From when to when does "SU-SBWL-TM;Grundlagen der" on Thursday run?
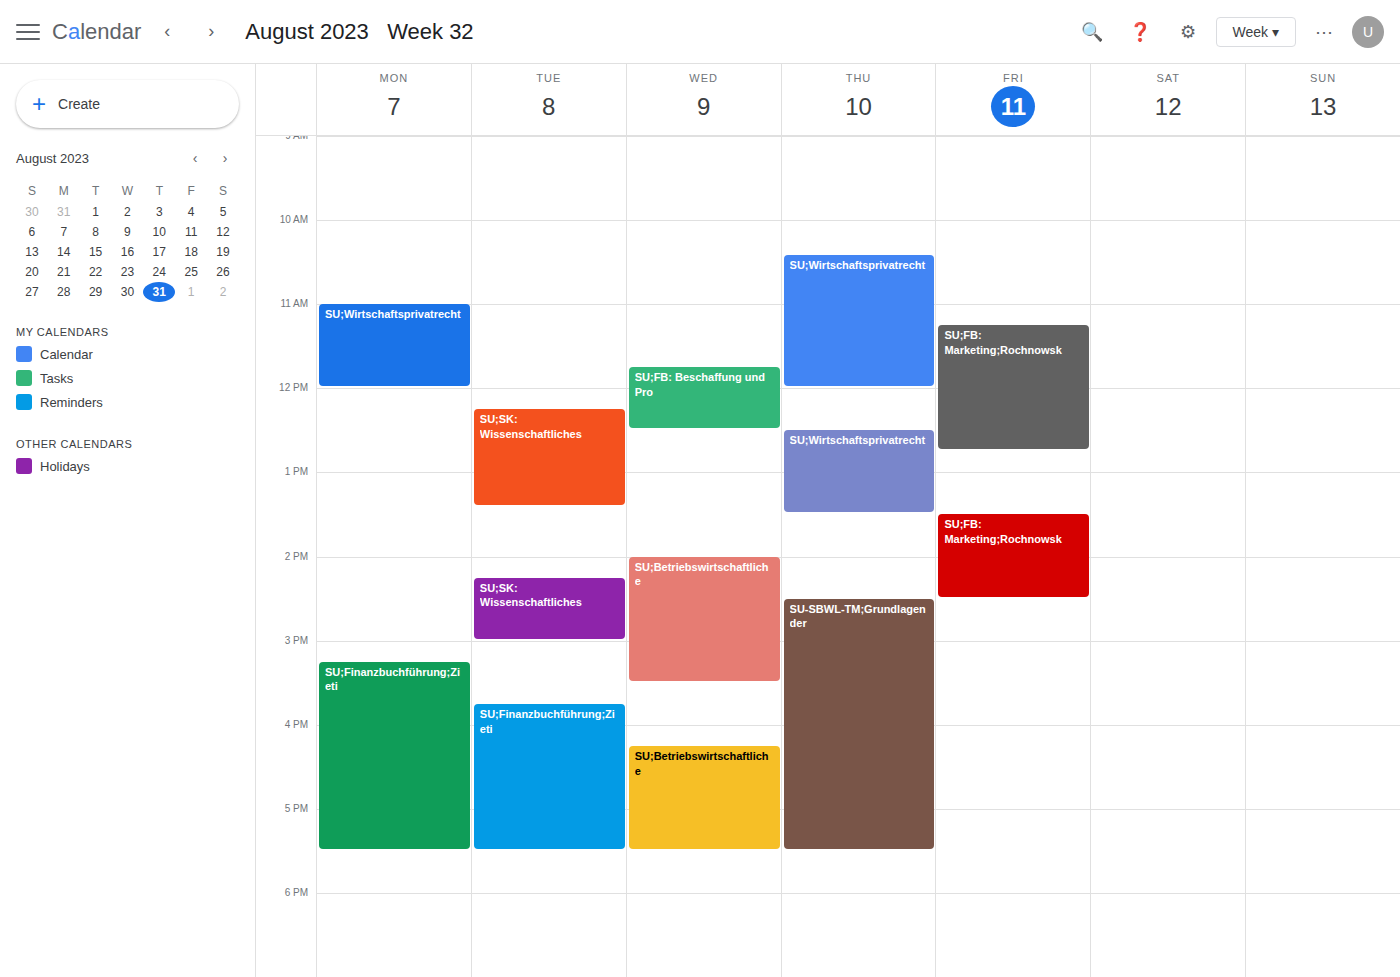
2:30 PM to 5:30 PM